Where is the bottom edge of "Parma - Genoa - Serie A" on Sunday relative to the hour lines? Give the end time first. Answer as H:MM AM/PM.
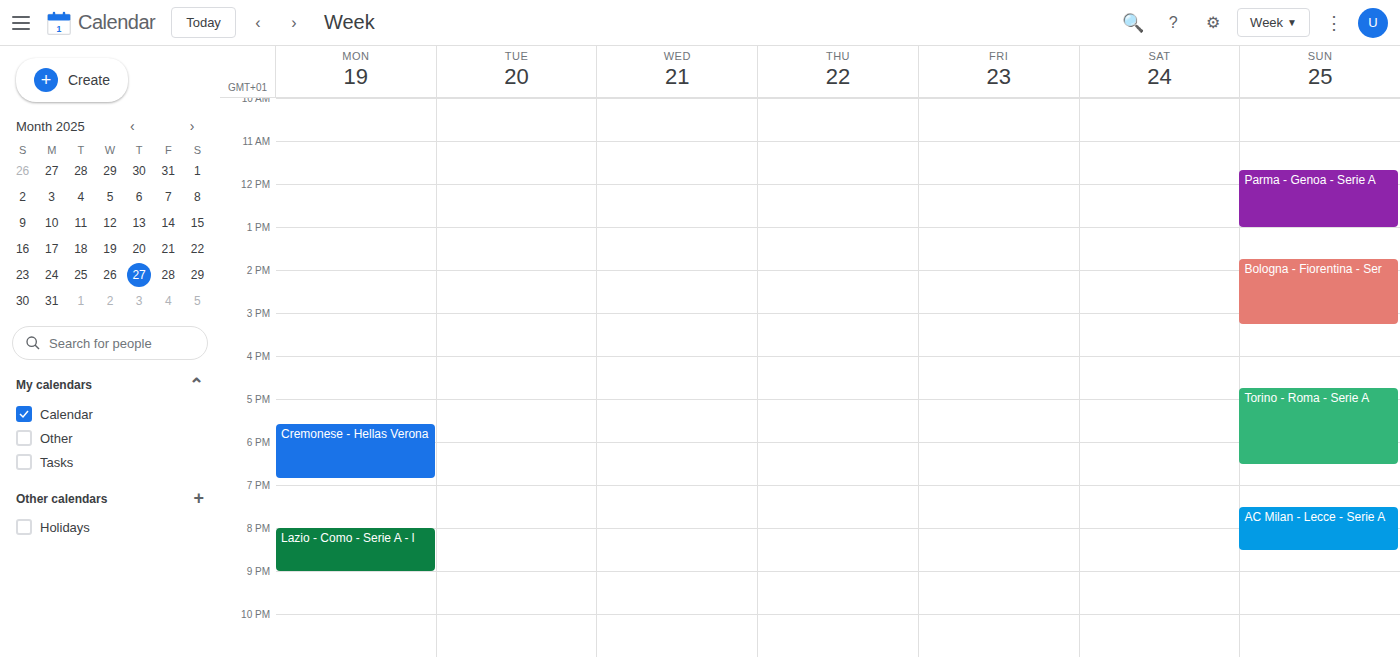
1:00 PM -- exactly on the 1 PM line.